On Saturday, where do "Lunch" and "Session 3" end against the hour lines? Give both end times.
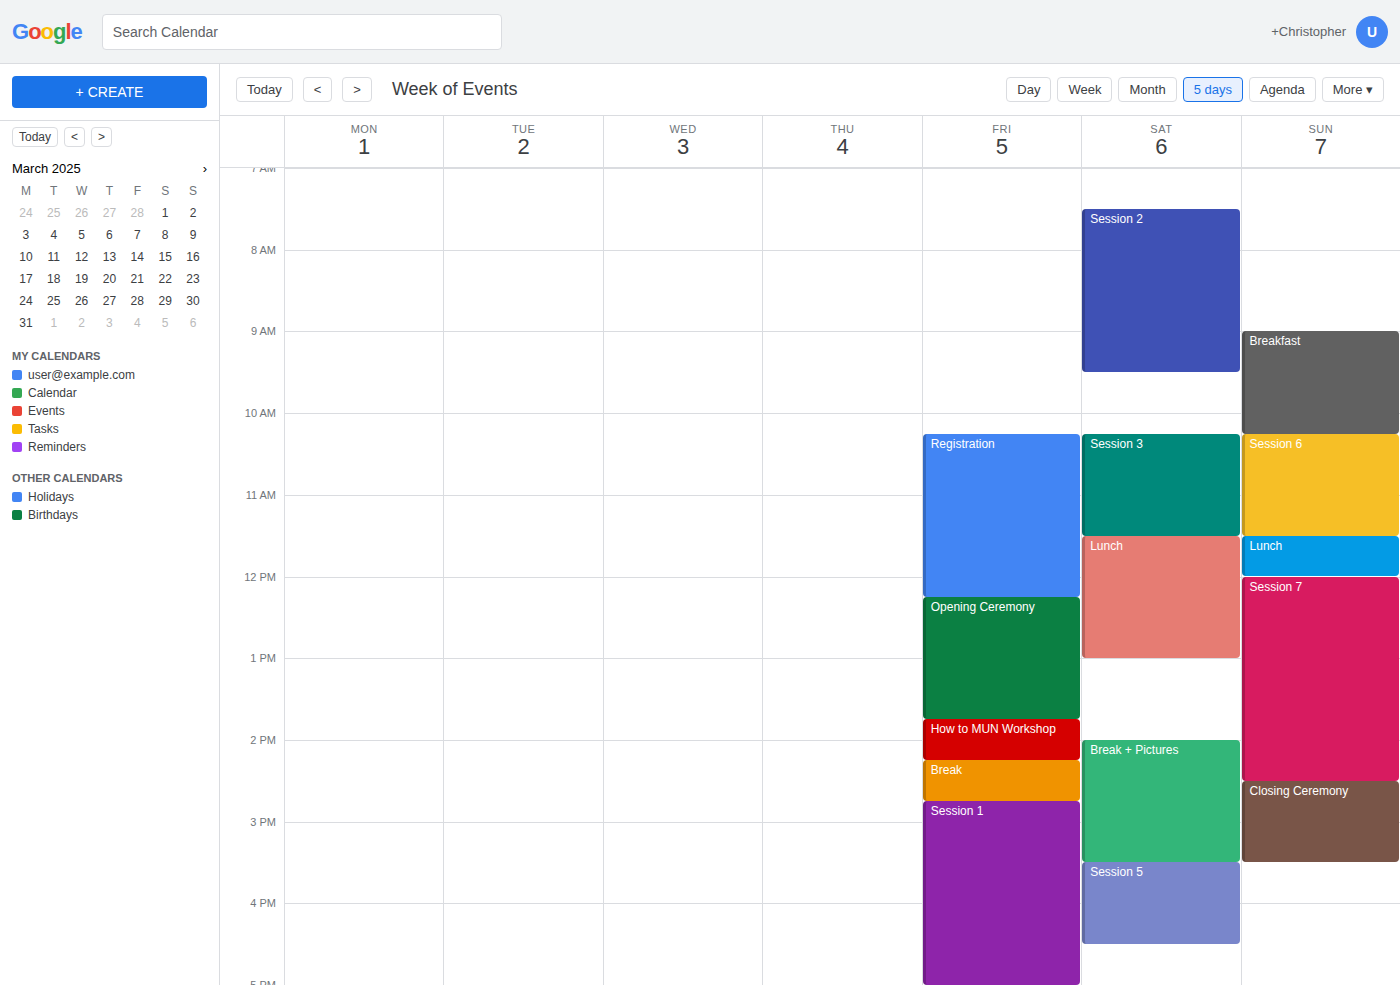
"Lunch": 1:00 PM, exactly on the 1 PM line. "Session 3": 11:30 AM, halfway between the 11 AM and 12 PM lines.